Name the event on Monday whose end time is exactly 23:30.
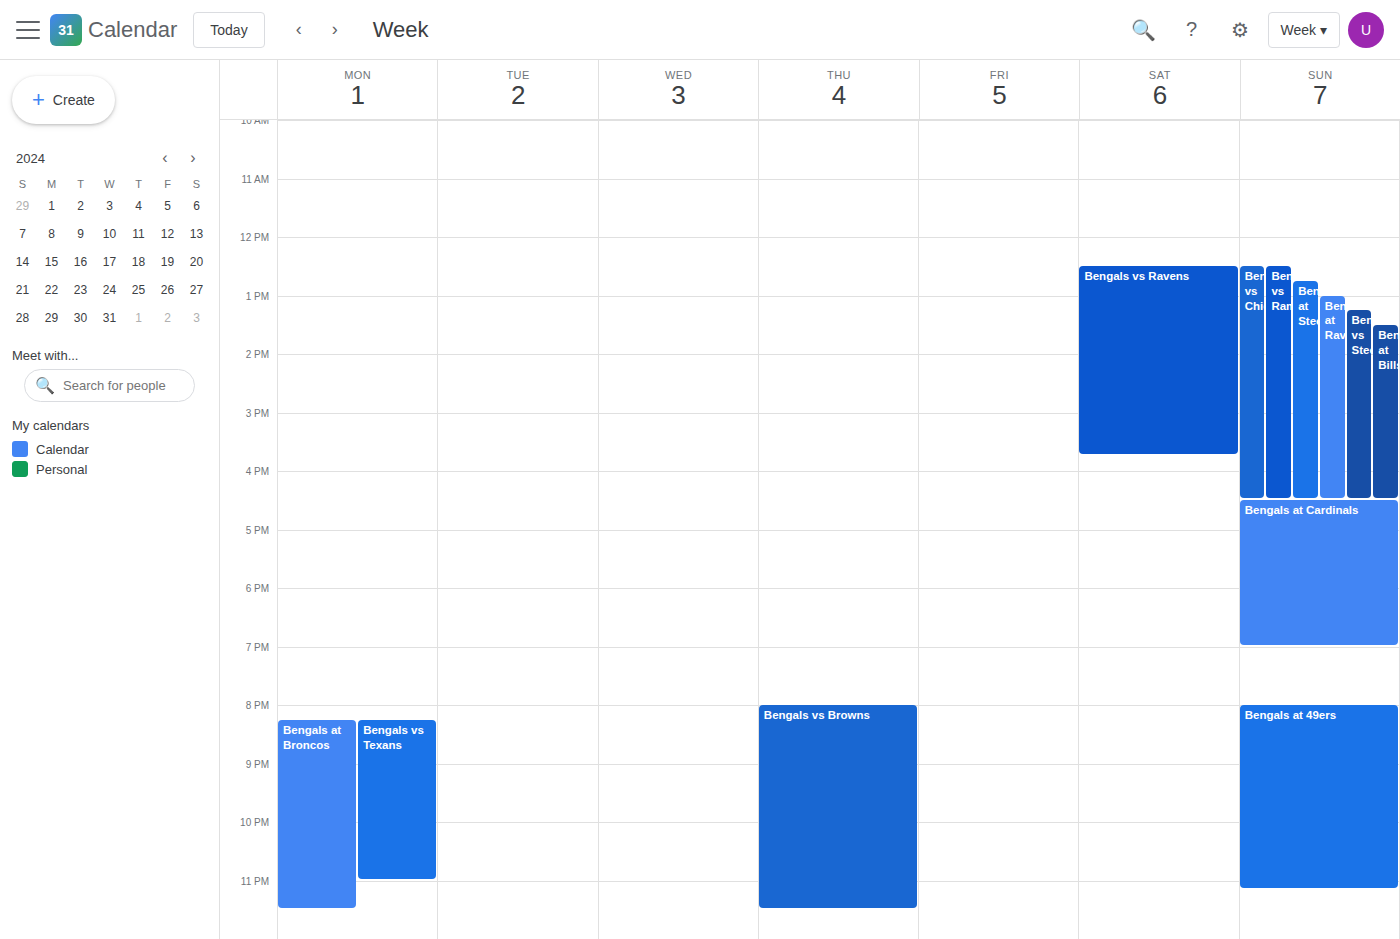
"Bengals at Broncos"